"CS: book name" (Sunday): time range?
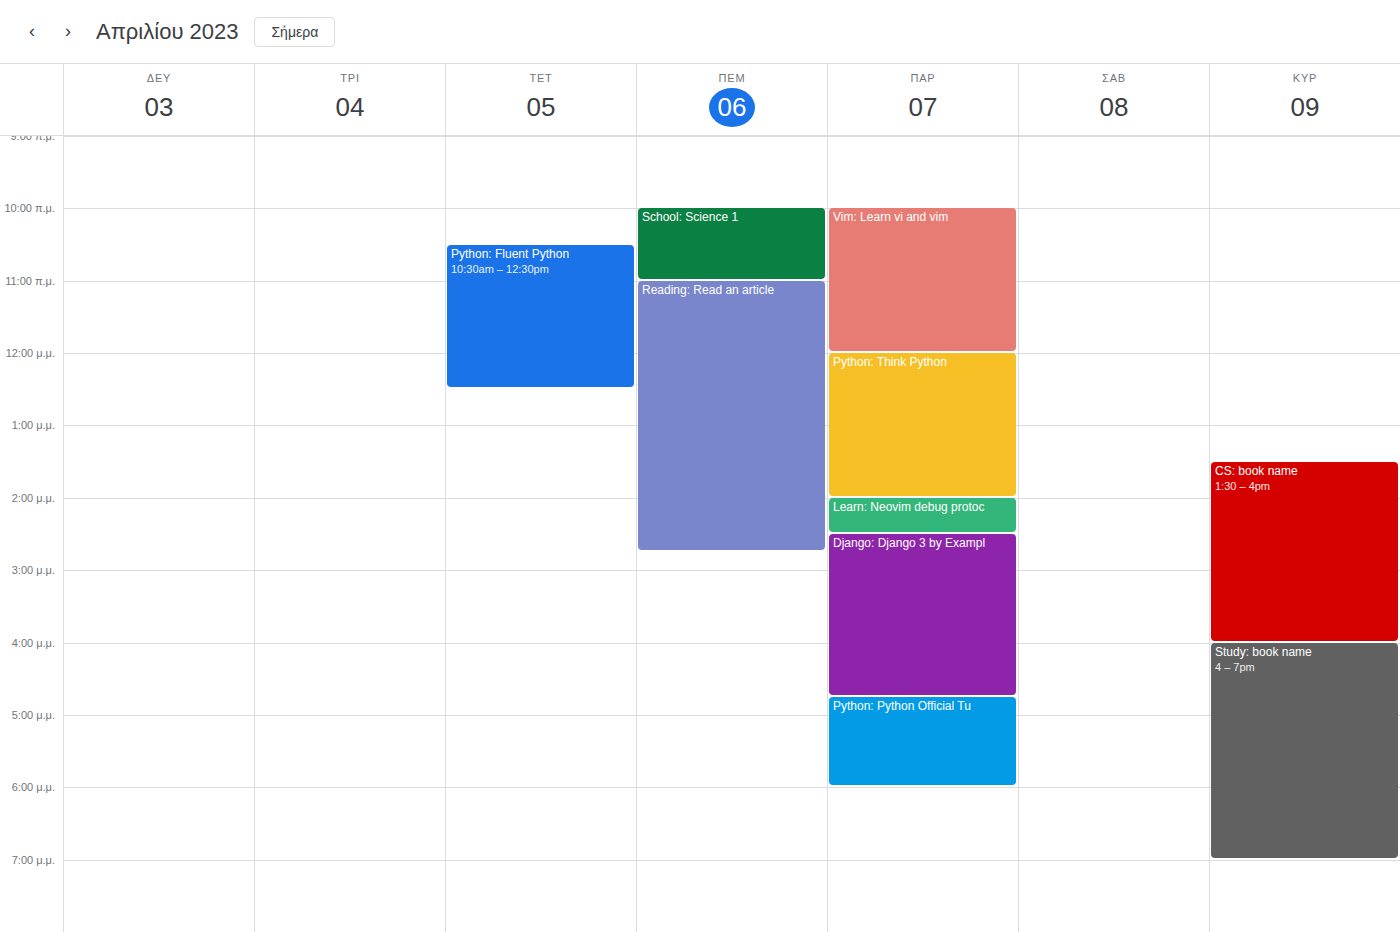
1:30 PM to 4:00 PM